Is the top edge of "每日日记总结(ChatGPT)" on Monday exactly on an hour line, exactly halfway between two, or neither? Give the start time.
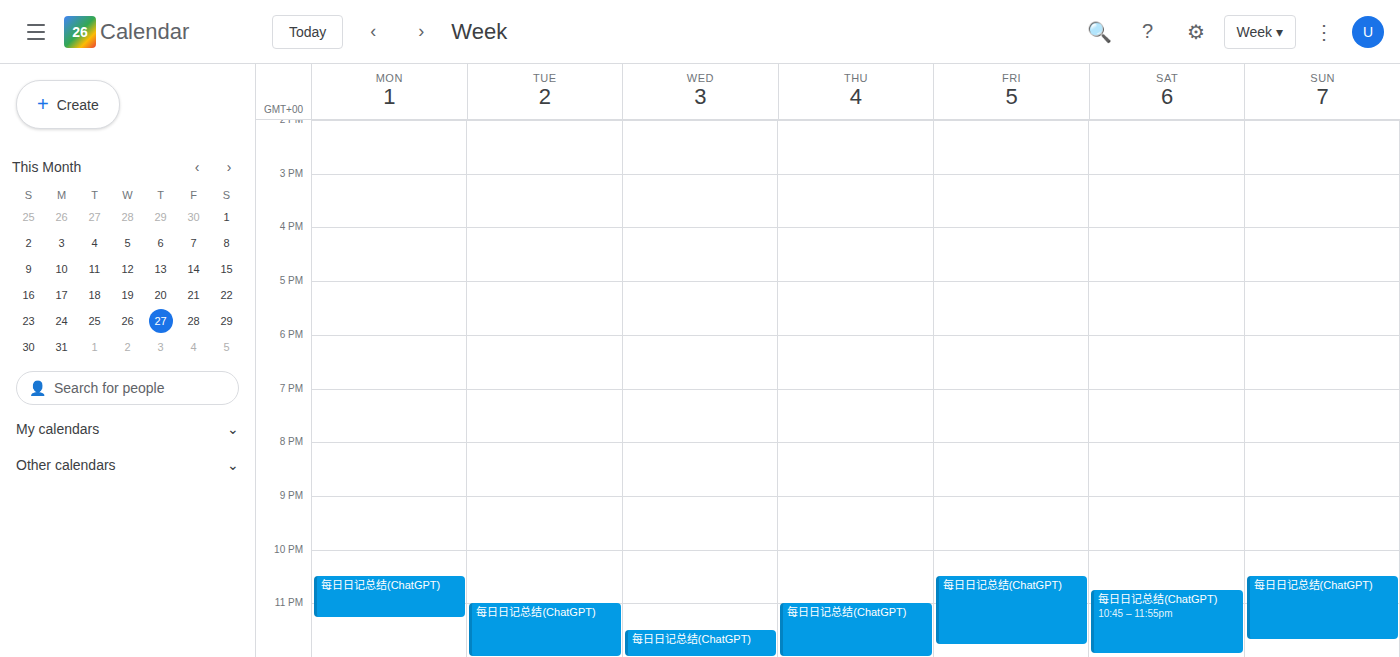
10:30 PM -- halfway between the 10 PM and 11 PM lines.